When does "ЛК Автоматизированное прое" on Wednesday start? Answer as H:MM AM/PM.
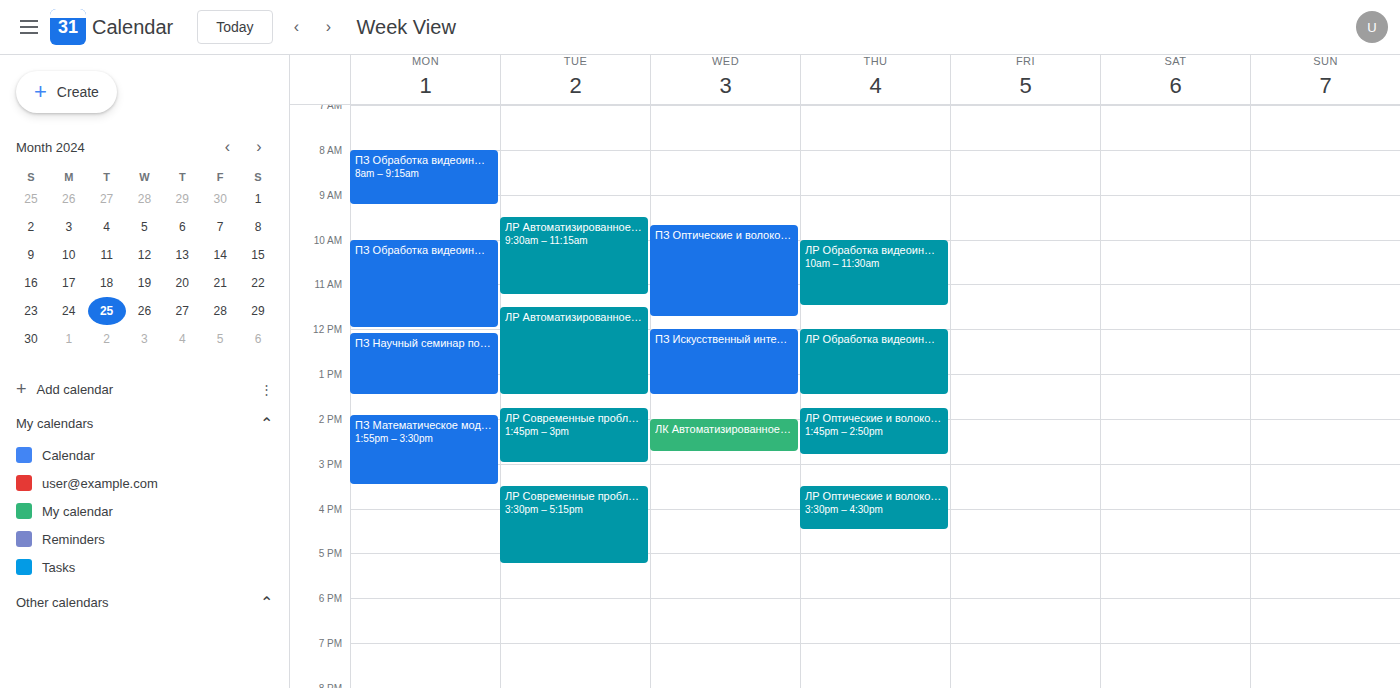
2:00 PM